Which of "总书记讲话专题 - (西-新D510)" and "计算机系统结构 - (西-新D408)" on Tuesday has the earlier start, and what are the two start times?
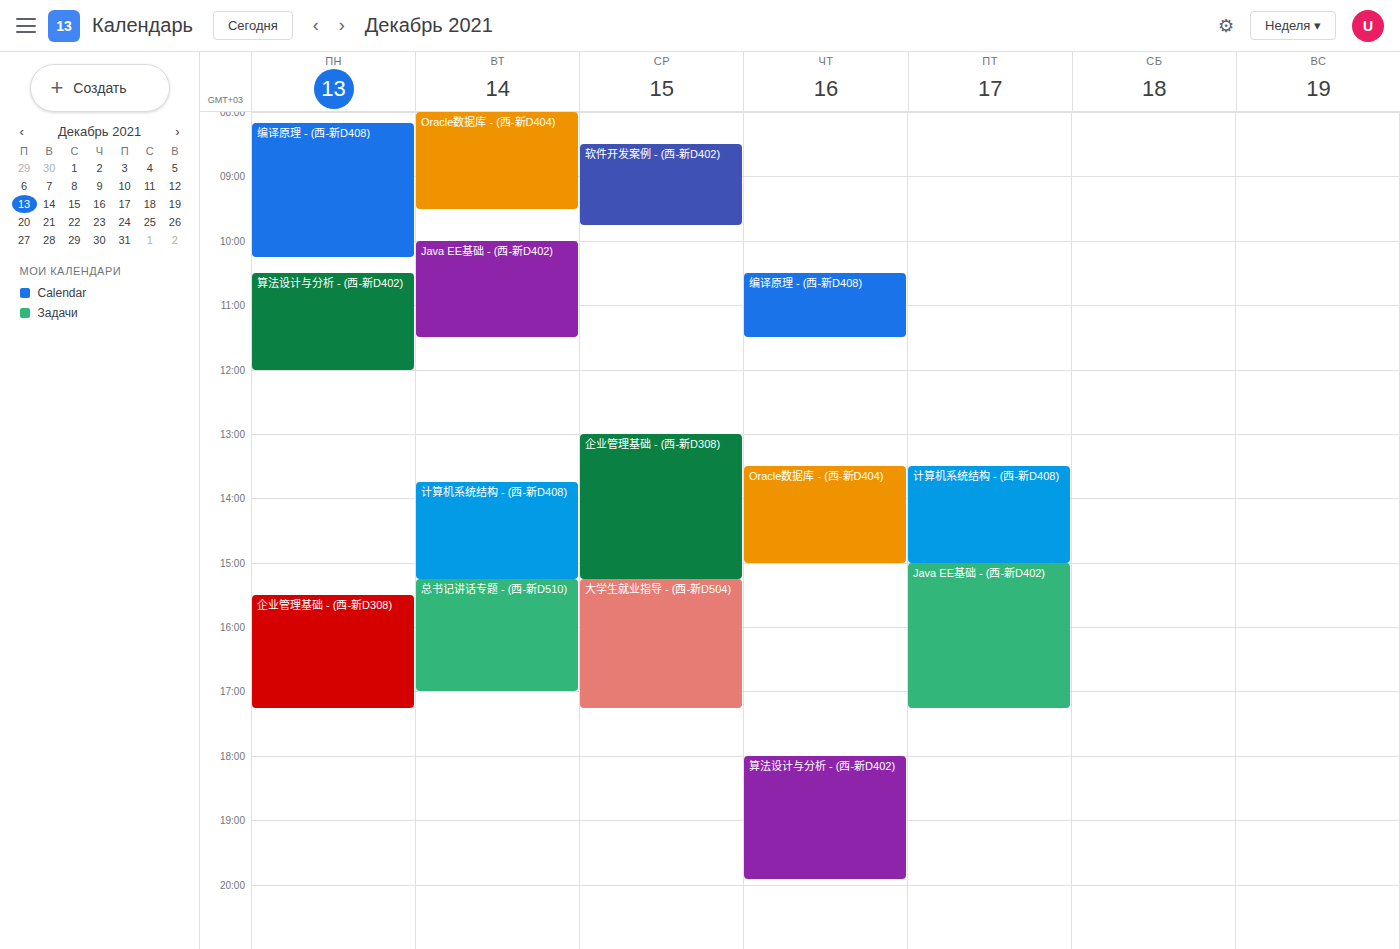
"计算机系统结构 - (西-新D408)" 1:45 PM; "总书记讲话专题 - (西-新D510)" 3:15 PM.